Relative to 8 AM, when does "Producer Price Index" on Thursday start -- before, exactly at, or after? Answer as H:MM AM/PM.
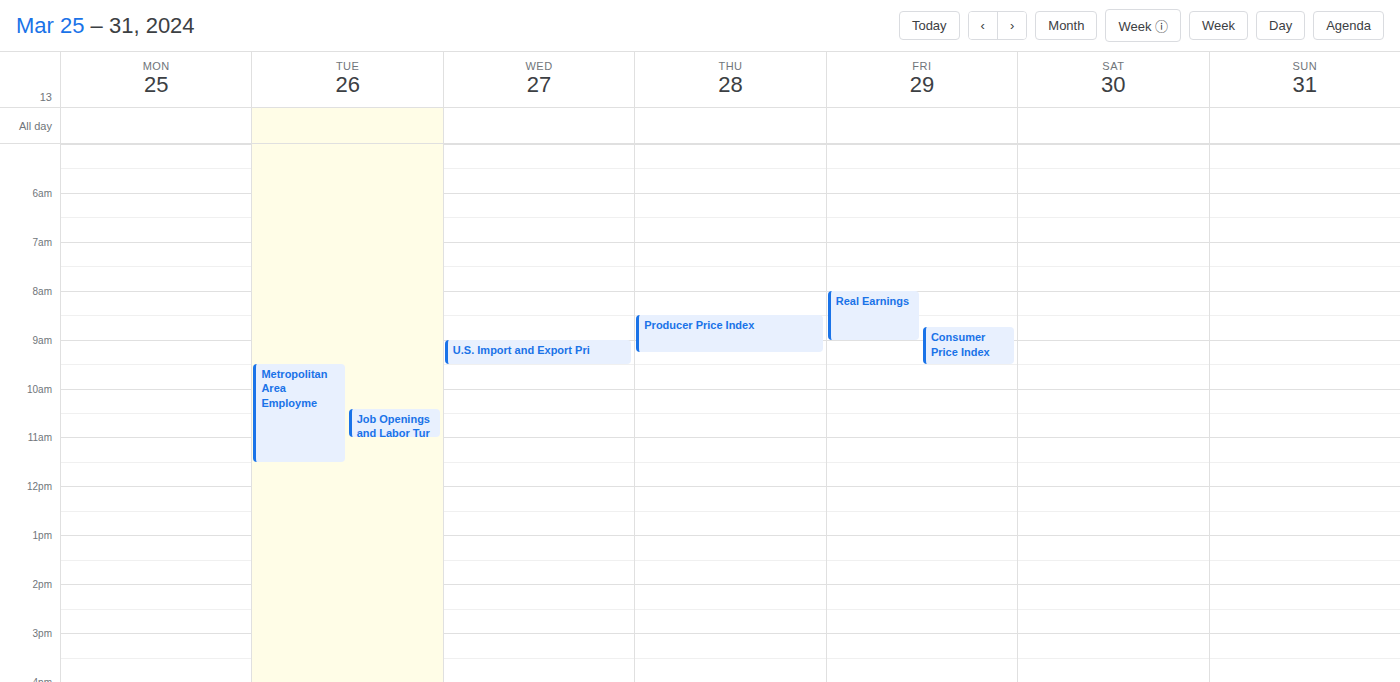
8:30 AM -- after 8 AM, 30 minutes below the 8 AM line.